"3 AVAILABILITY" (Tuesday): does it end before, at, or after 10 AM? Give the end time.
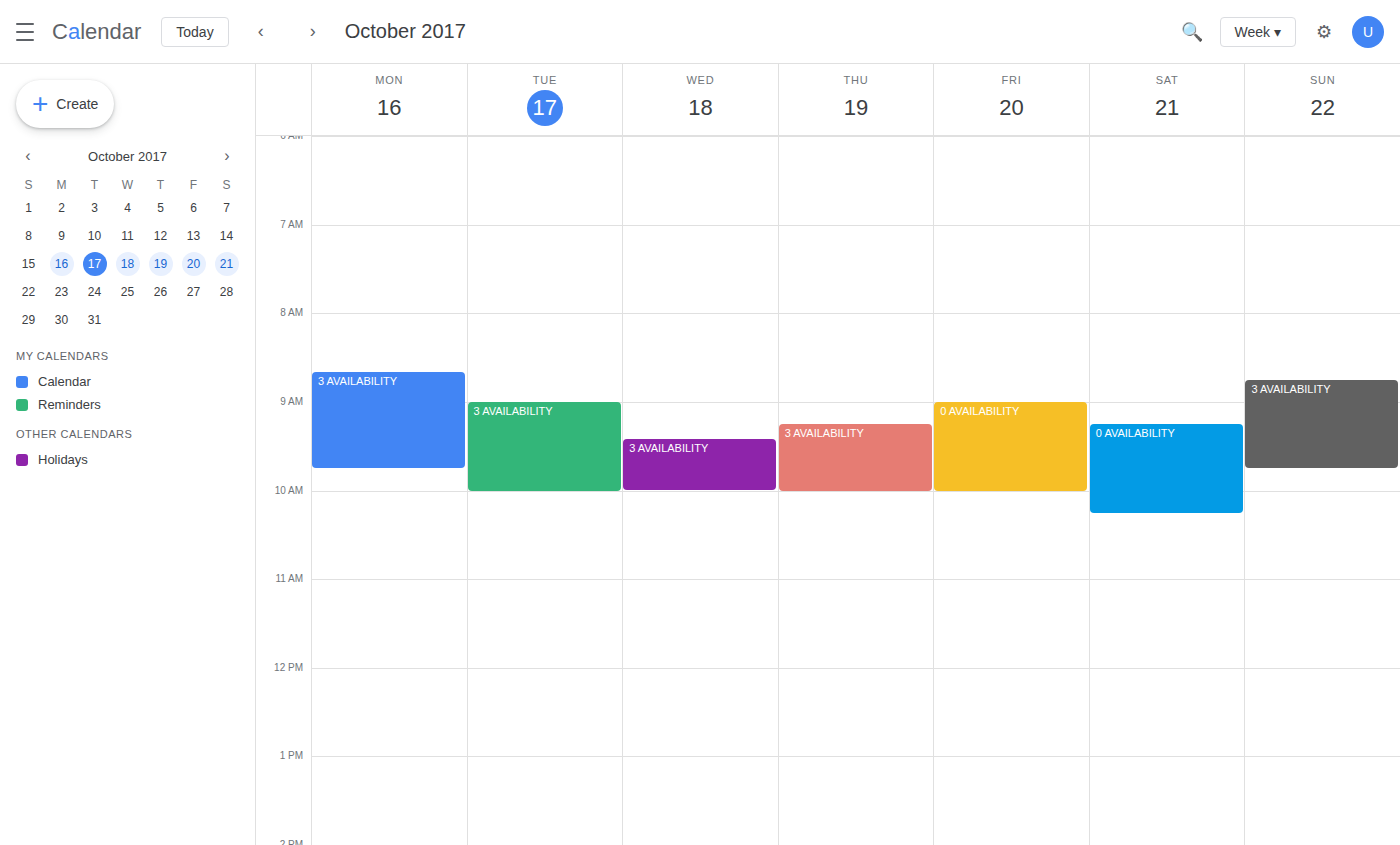
10:00 AM -- exactly at 10 AM, on the 10 AM line.